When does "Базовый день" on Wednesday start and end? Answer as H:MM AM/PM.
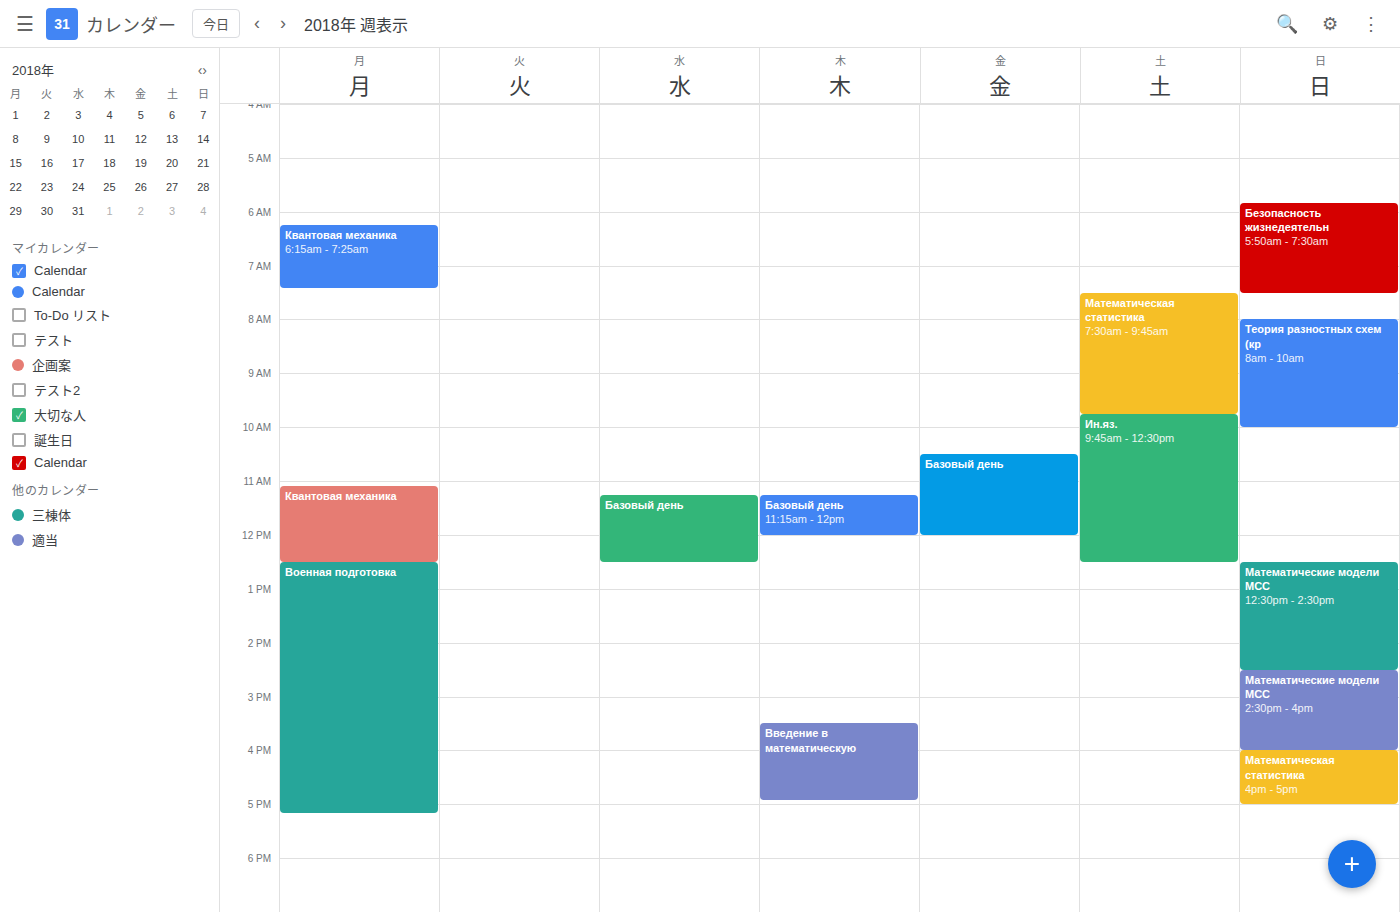
11:15 AM to 12:30 PM